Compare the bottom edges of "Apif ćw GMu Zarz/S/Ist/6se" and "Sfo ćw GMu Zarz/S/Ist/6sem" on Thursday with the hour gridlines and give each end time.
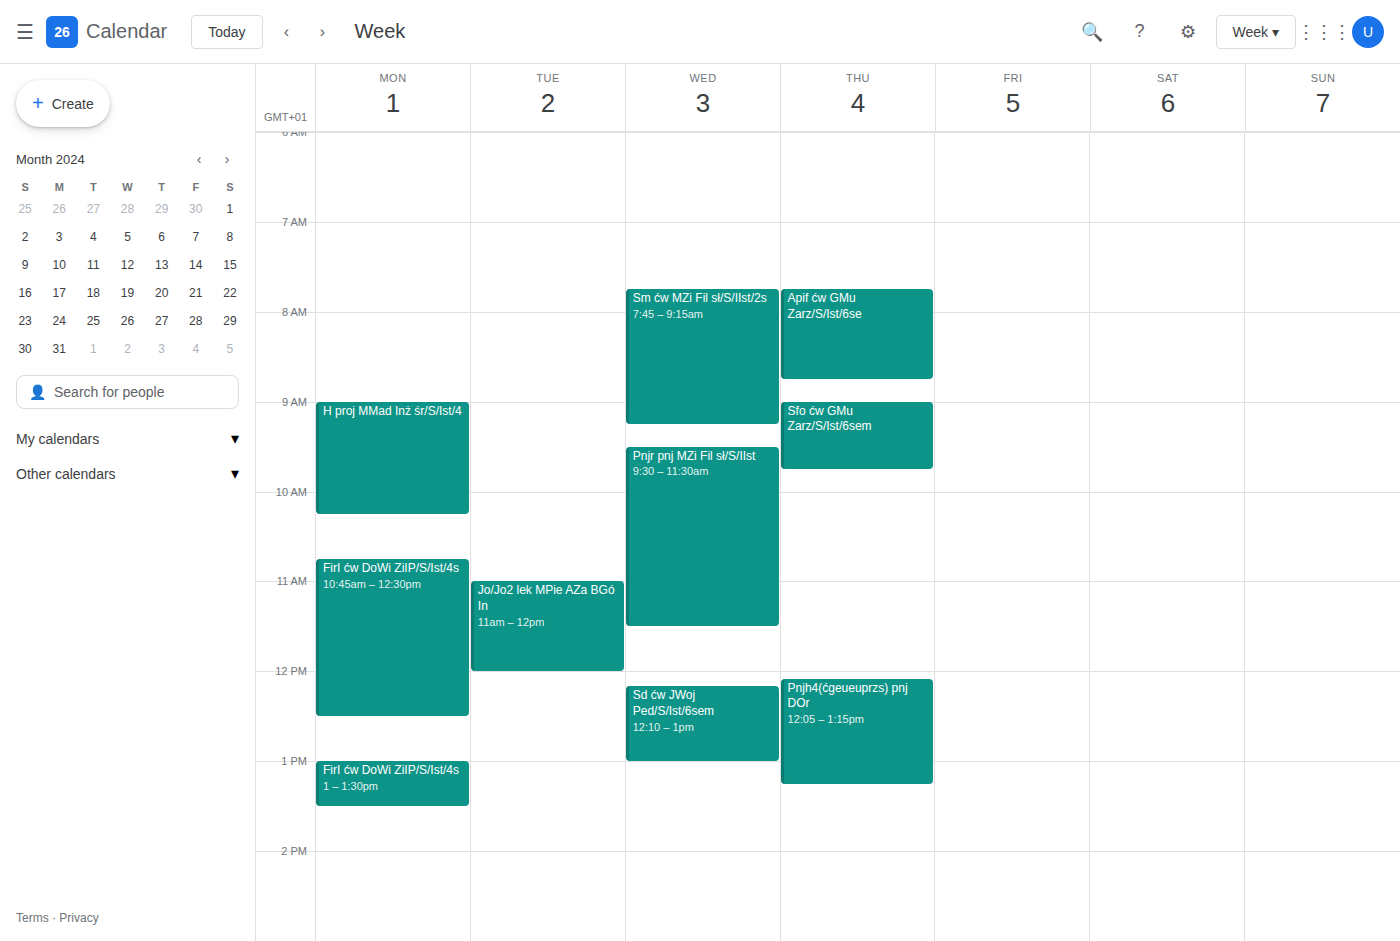
"Apif ćw GMu Zarz/S/Ist/6se": 8:45 AM, neither: three quarters of the way from the 8 AM line to the 9 AM line. "Sfo ćw GMu Zarz/S/Ist/6sem": 9:45 AM, neither: three quarters of the way from the 9 AM line to the 10 AM line.